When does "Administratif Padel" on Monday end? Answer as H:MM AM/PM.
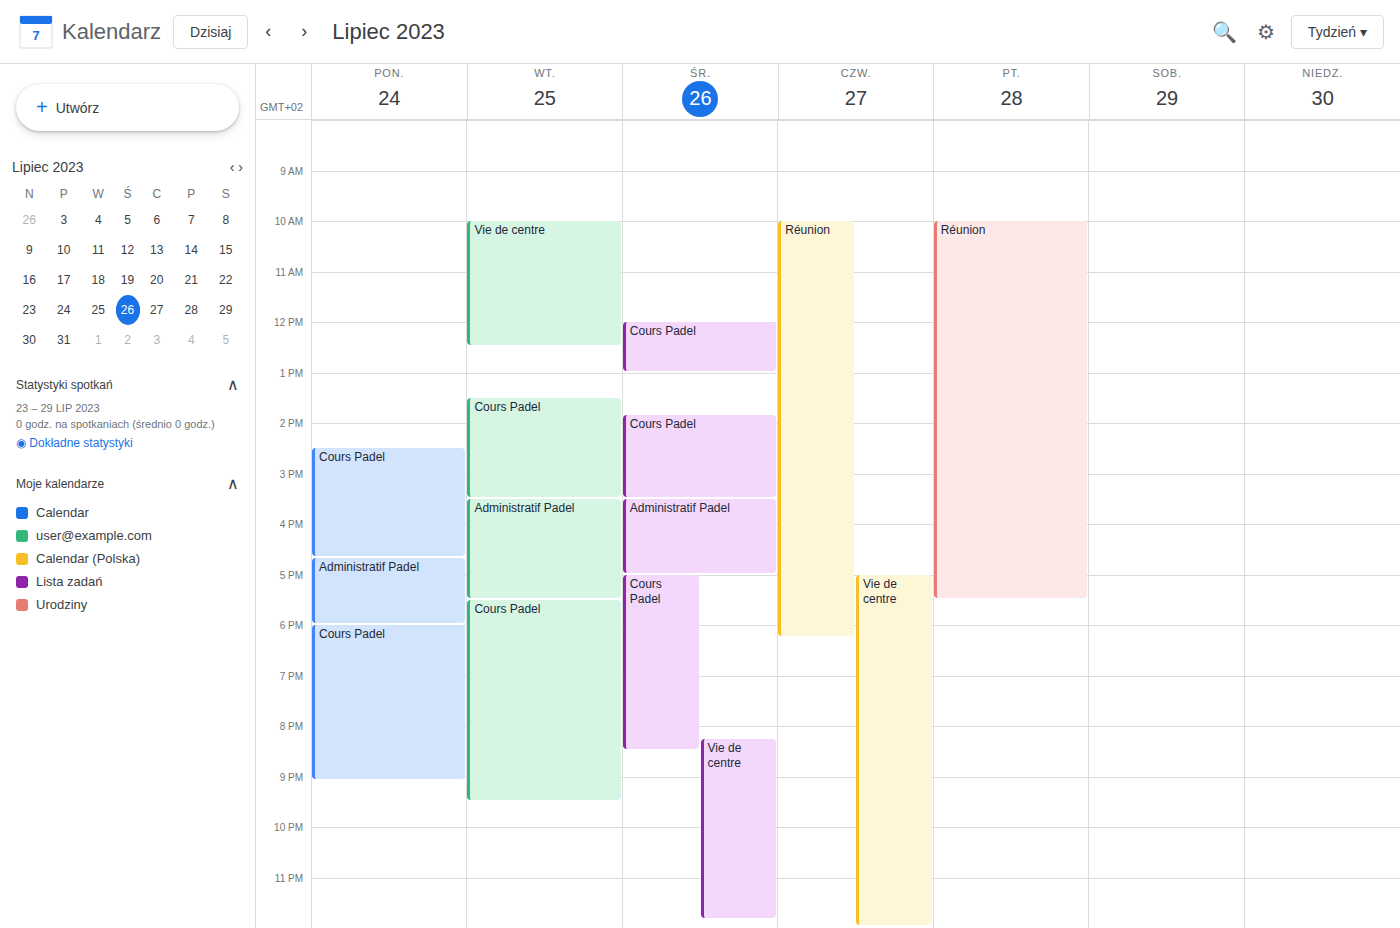
6:00 PM